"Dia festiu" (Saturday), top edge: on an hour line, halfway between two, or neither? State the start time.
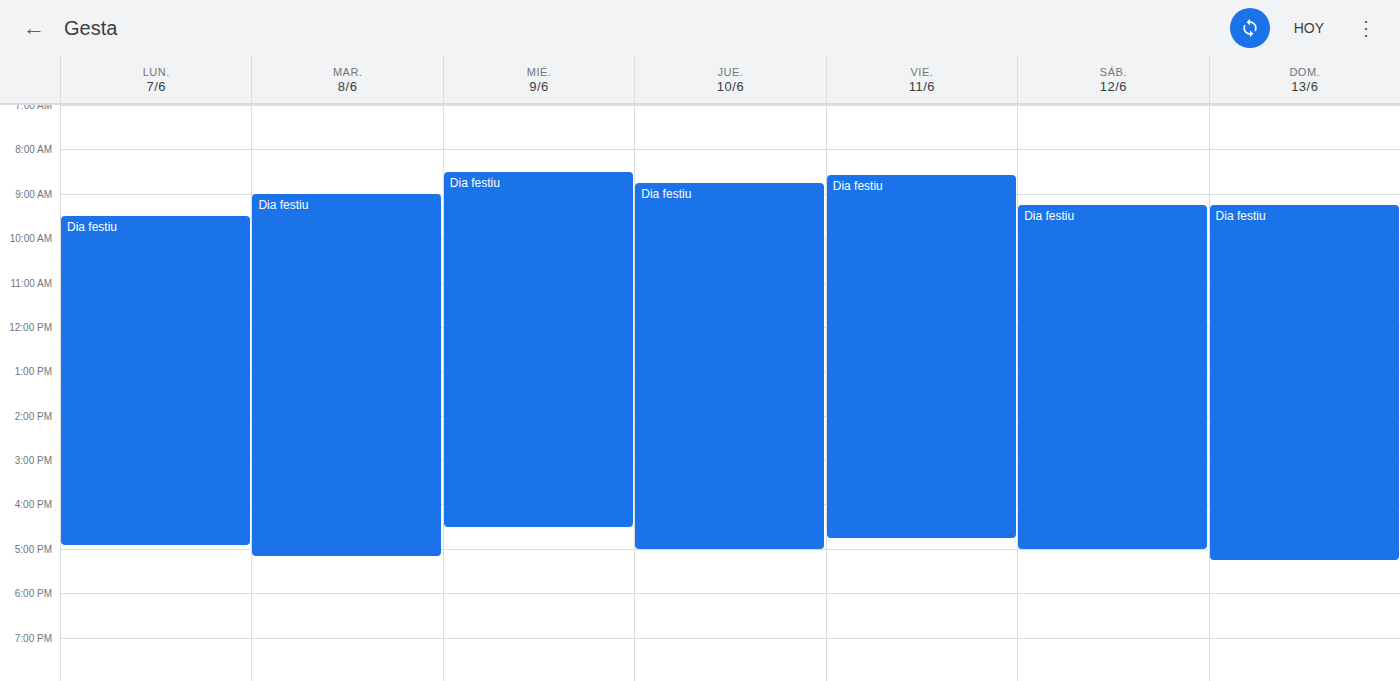
09:15 -- neither: a quarter of the way from the 09:00 line to the 10:00 line.